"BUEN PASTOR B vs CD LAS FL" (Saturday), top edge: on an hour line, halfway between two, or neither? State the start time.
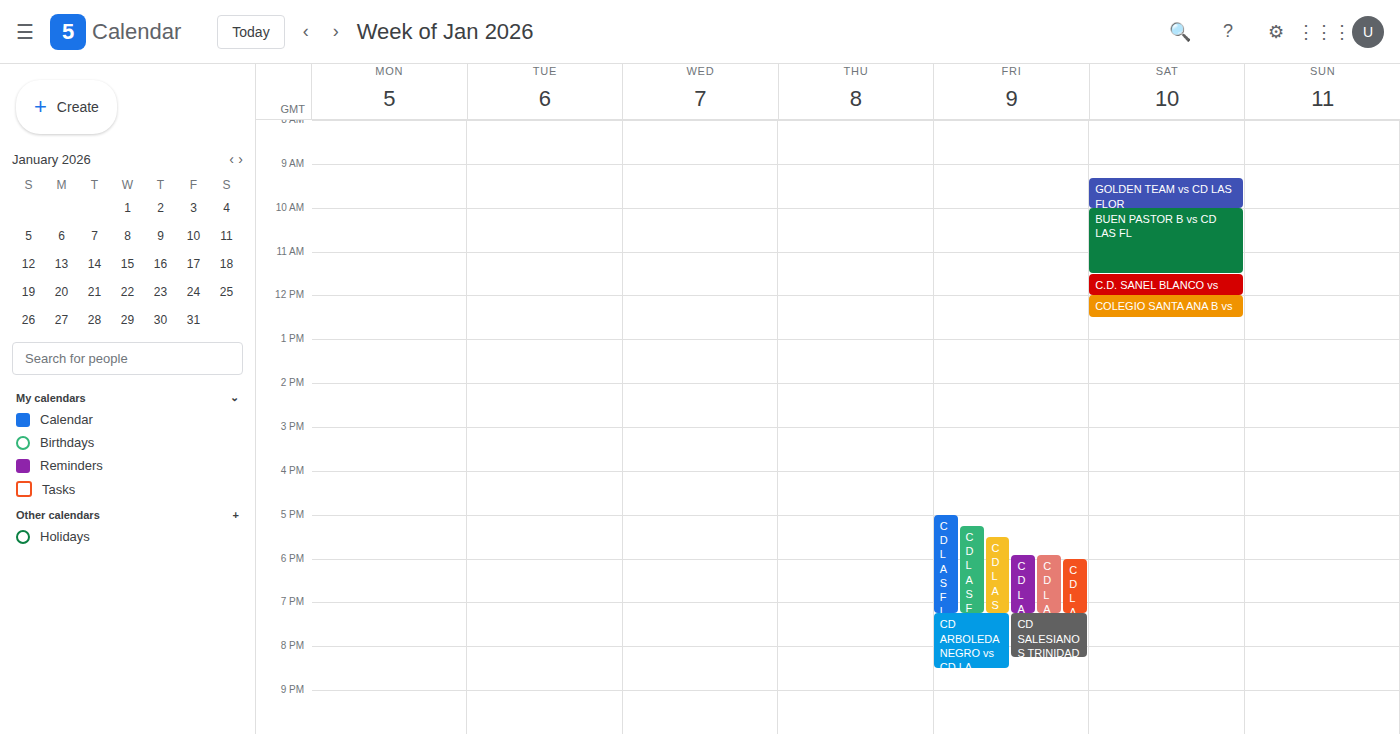
10:00 AM -- exactly on the 10 AM line.